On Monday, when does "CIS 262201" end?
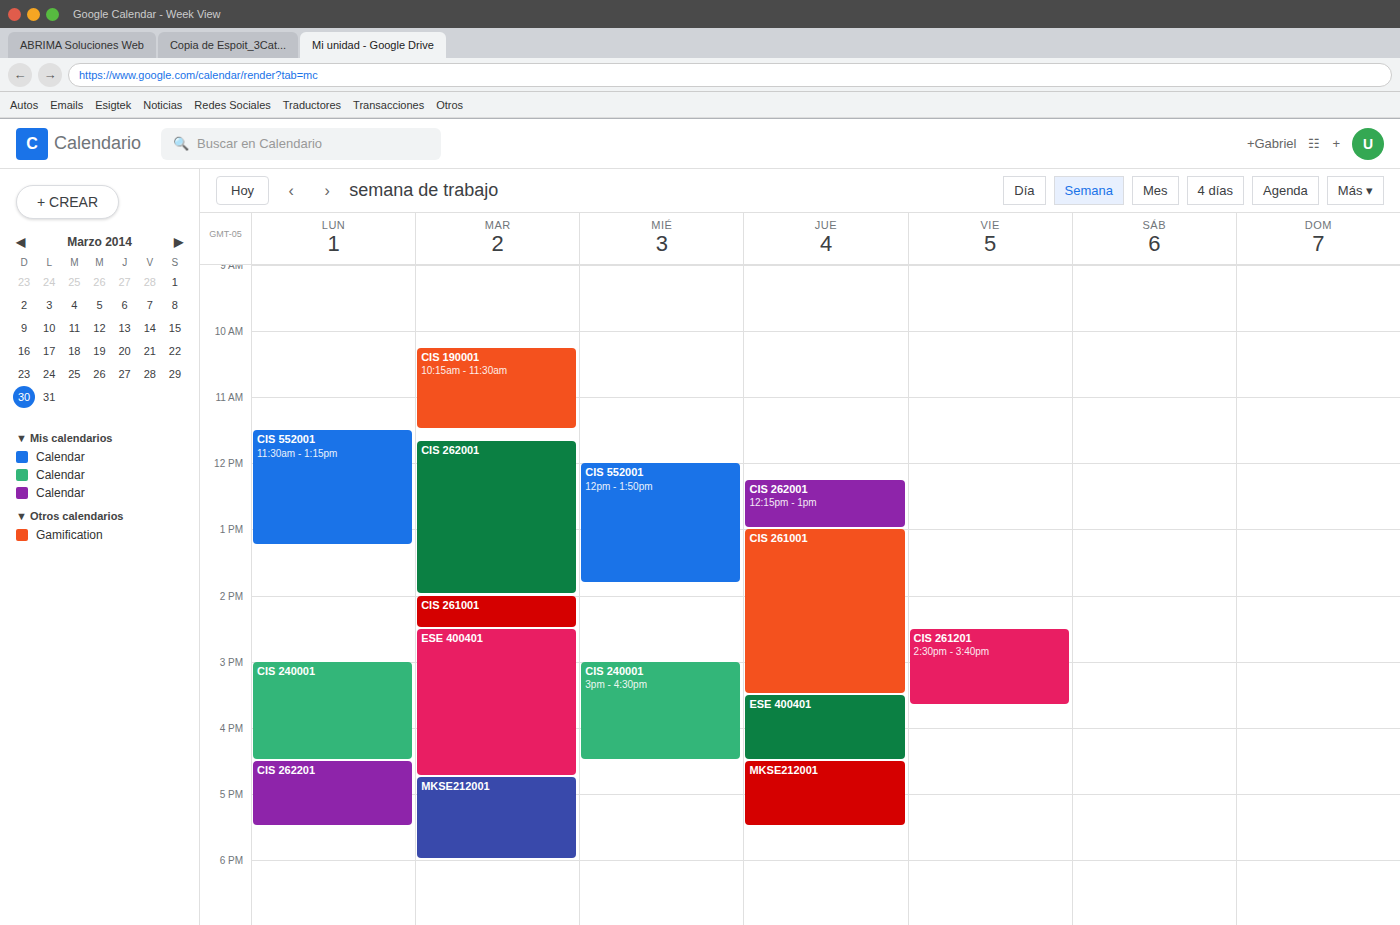
5:30 PM